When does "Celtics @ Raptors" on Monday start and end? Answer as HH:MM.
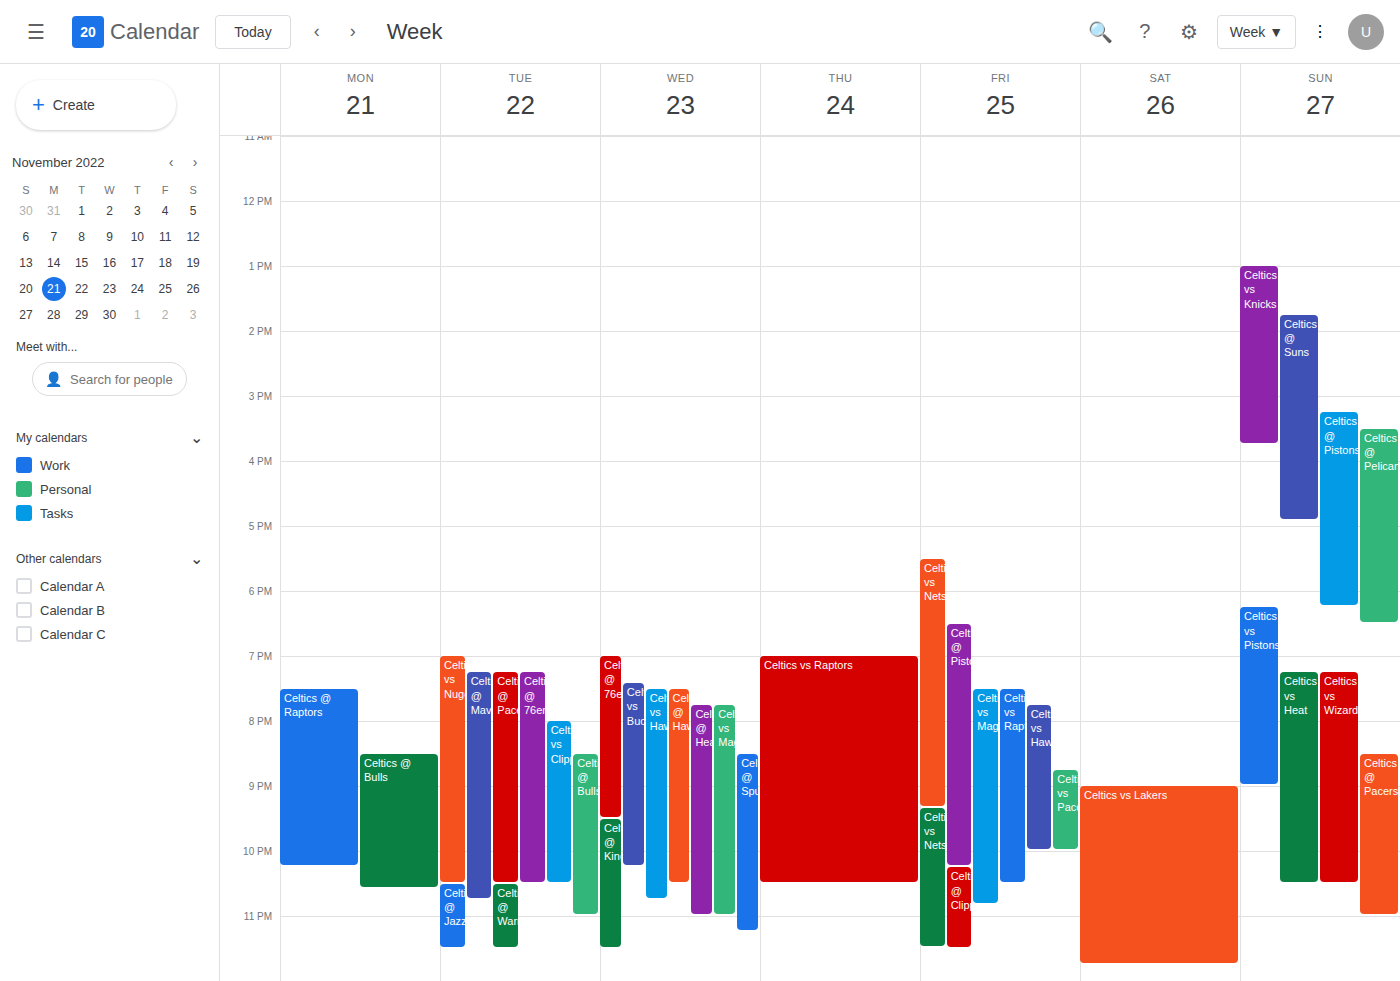
19:30 to 22:15